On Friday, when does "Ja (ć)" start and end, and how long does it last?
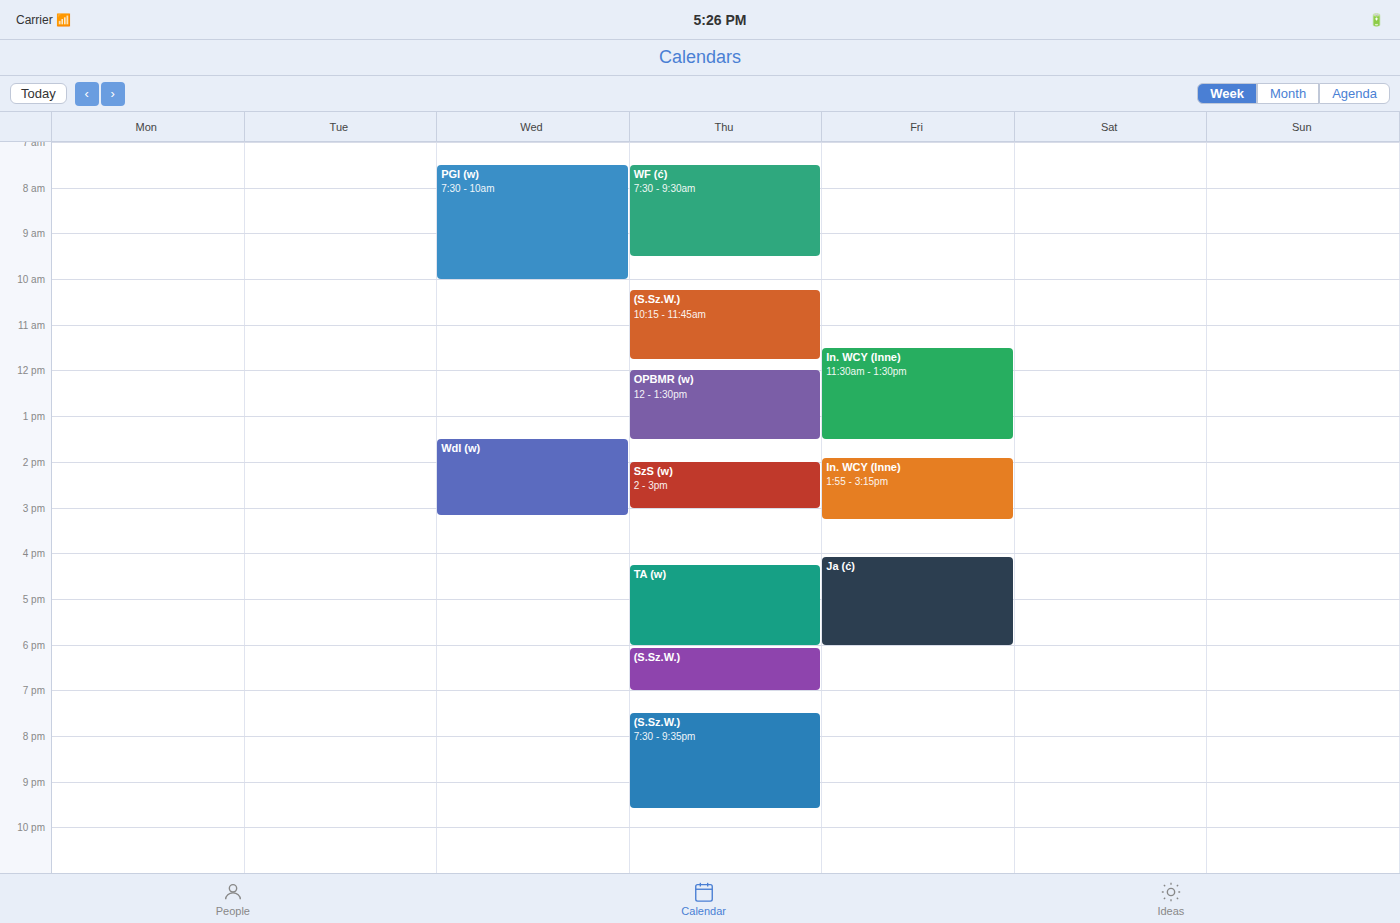
4:05 PM to 6:00 PM, 1 hour 55 minutes